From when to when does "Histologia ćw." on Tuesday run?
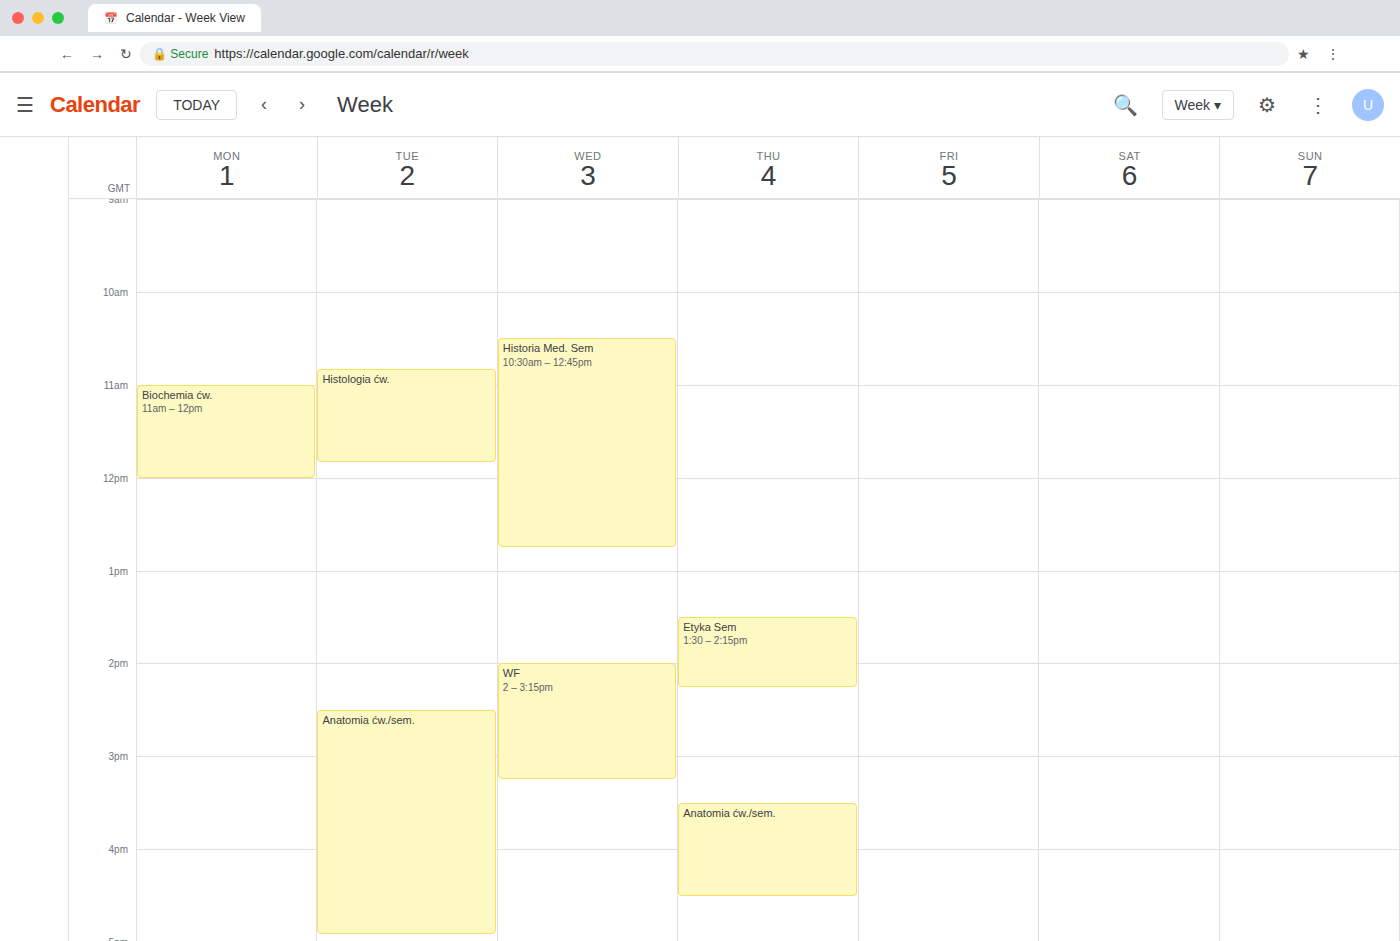
10:50 to 11:50